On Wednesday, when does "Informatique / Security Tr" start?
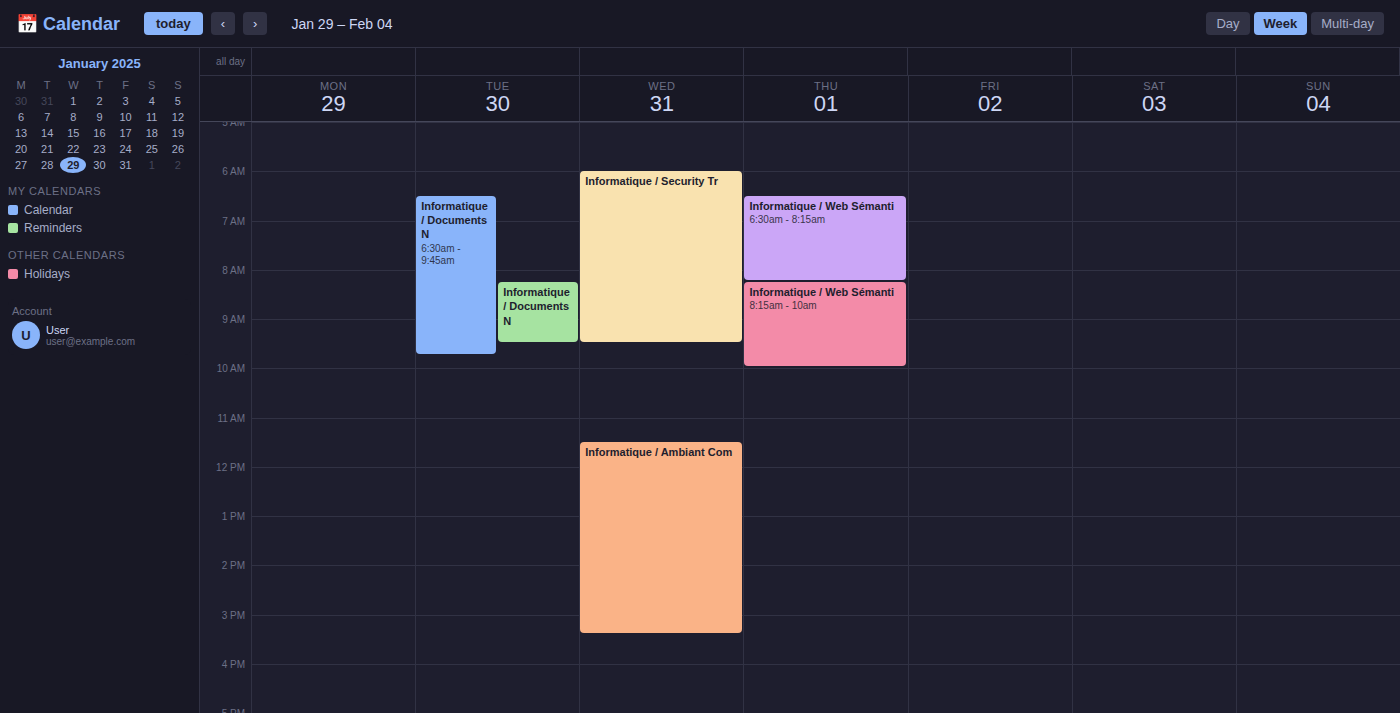
6:00 AM